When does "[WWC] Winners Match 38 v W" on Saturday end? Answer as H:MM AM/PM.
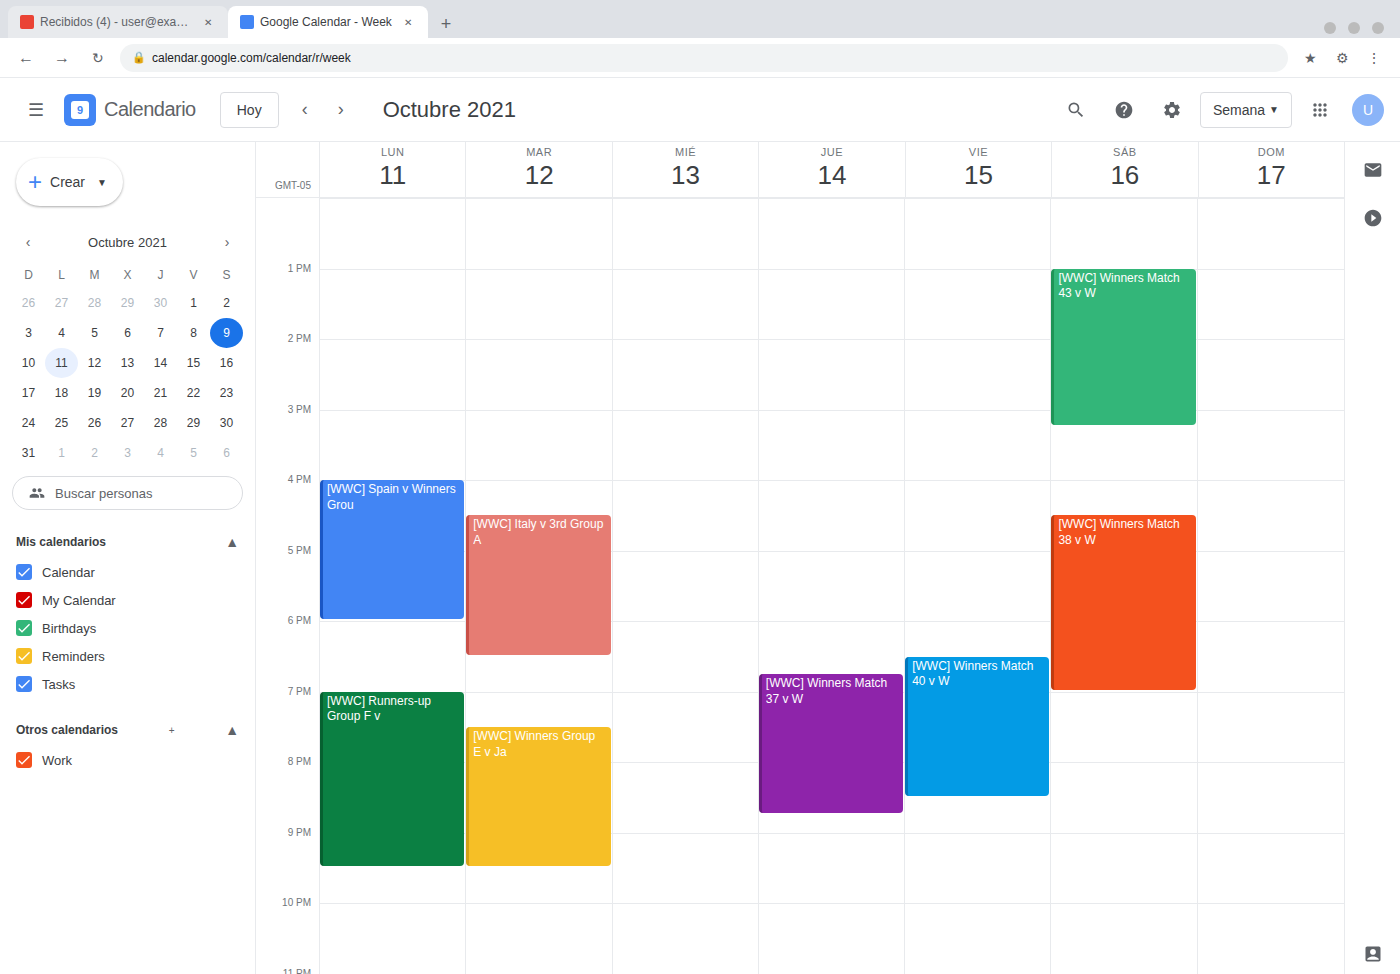
7:00 PM